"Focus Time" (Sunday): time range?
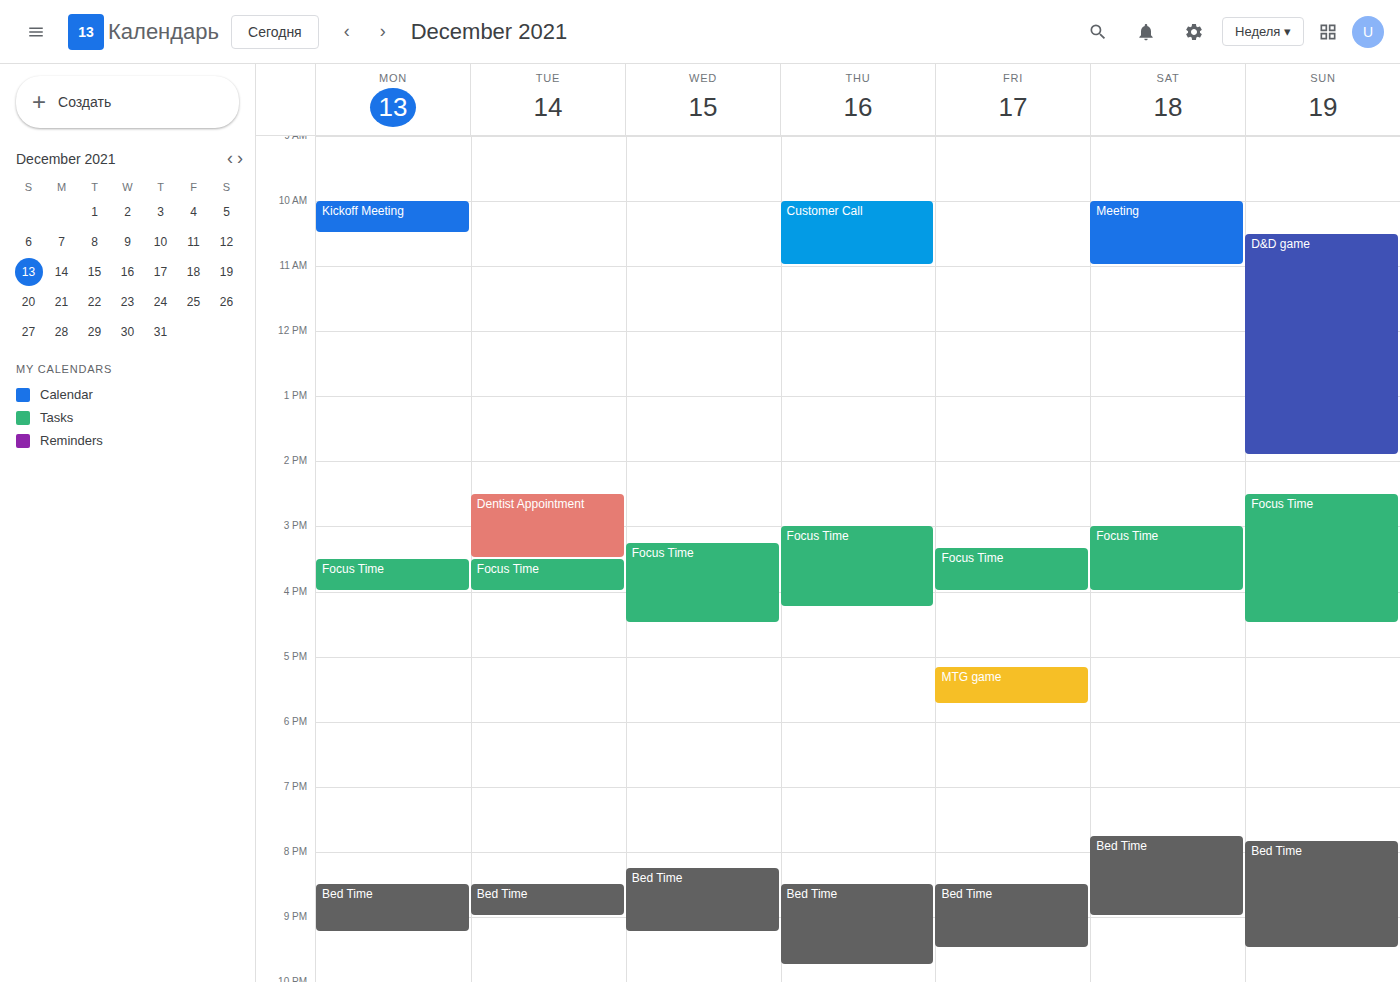
2:30 PM to 4:30 PM